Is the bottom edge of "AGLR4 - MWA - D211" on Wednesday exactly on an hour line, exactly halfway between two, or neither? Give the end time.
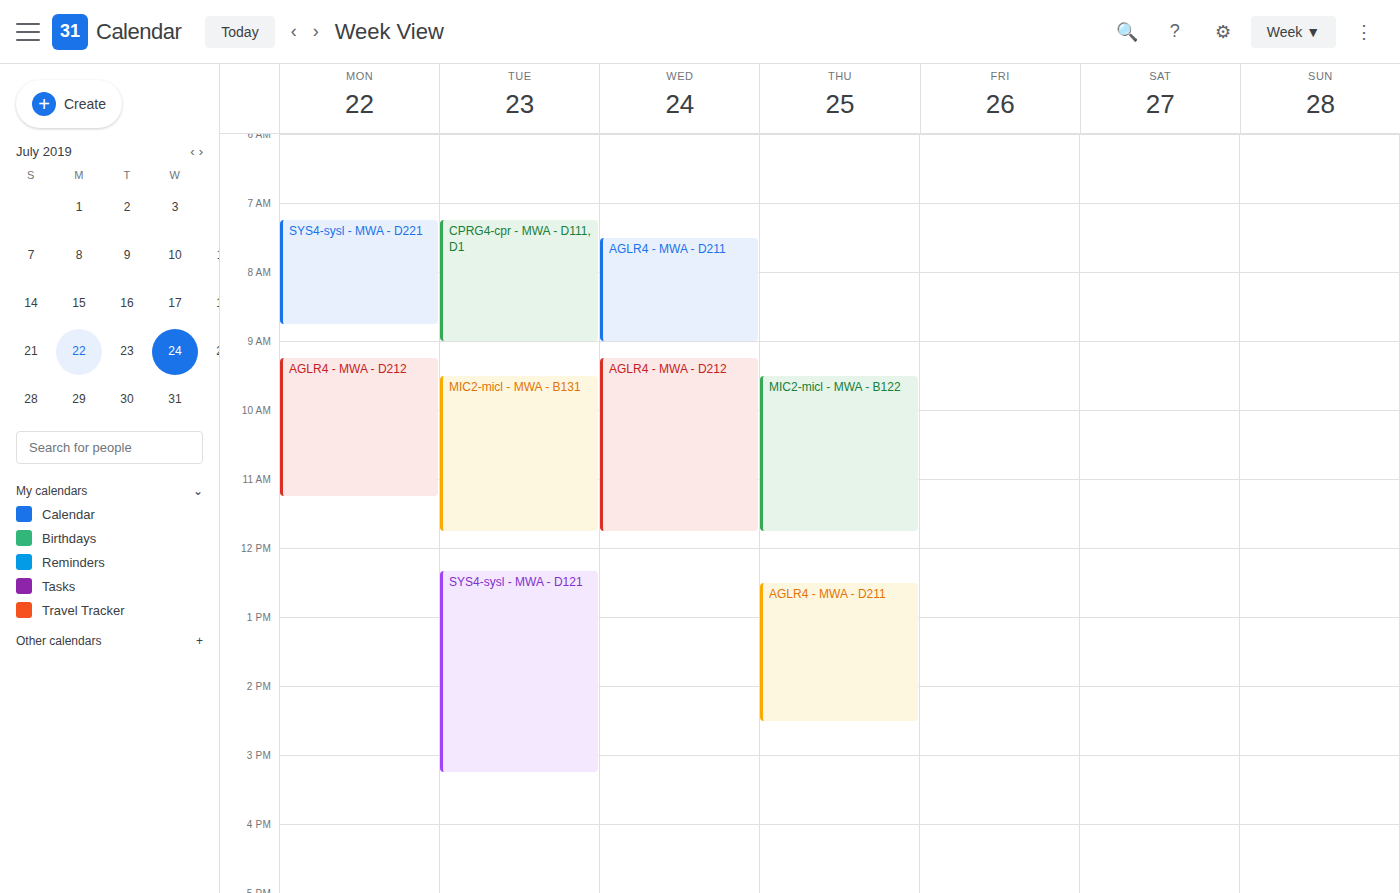
9:00 AM -- exactly on the 9 AM line.